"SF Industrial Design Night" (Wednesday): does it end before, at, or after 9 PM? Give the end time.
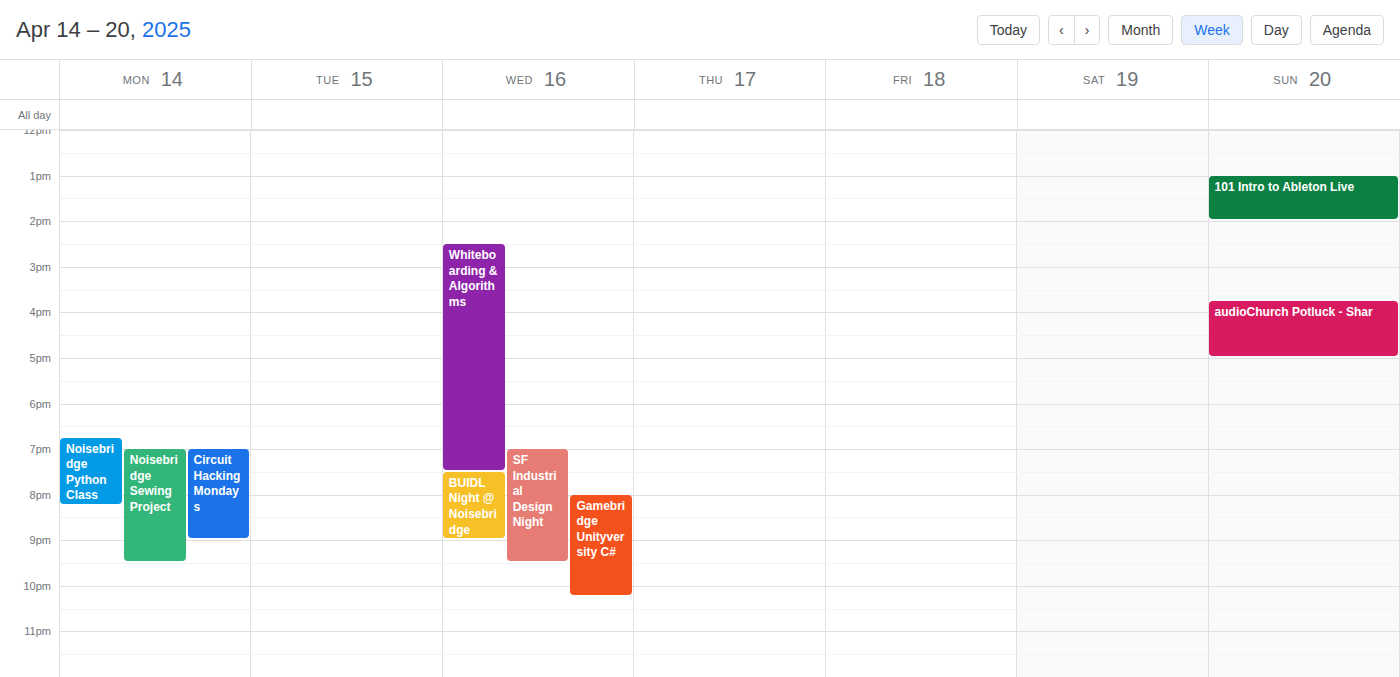
9:30 PM -- after 9 PM, 30 minutes below the 9 PM line.